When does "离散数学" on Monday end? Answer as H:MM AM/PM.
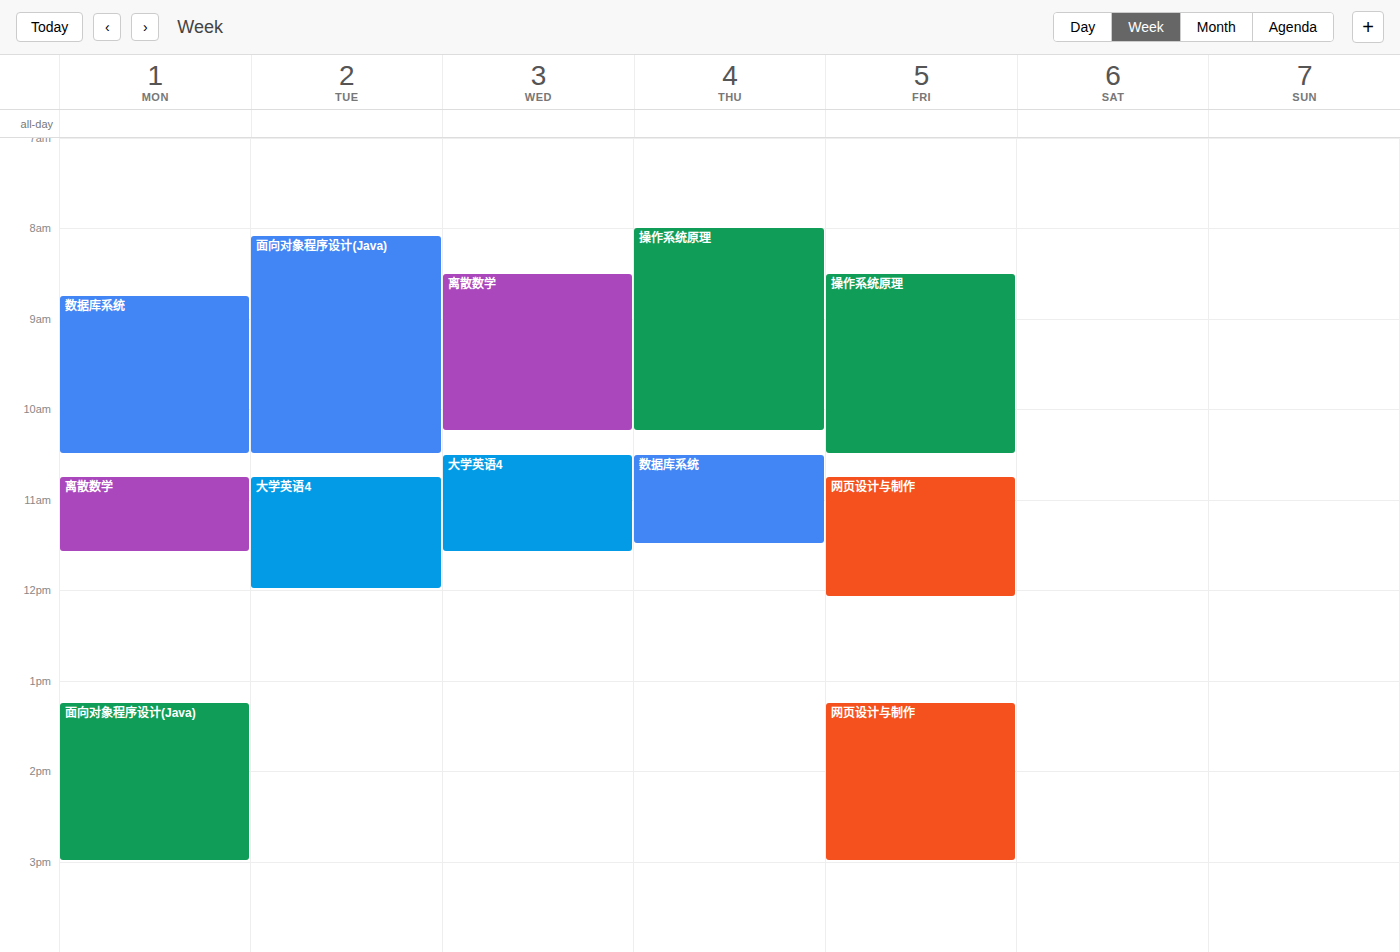
11:35 AM